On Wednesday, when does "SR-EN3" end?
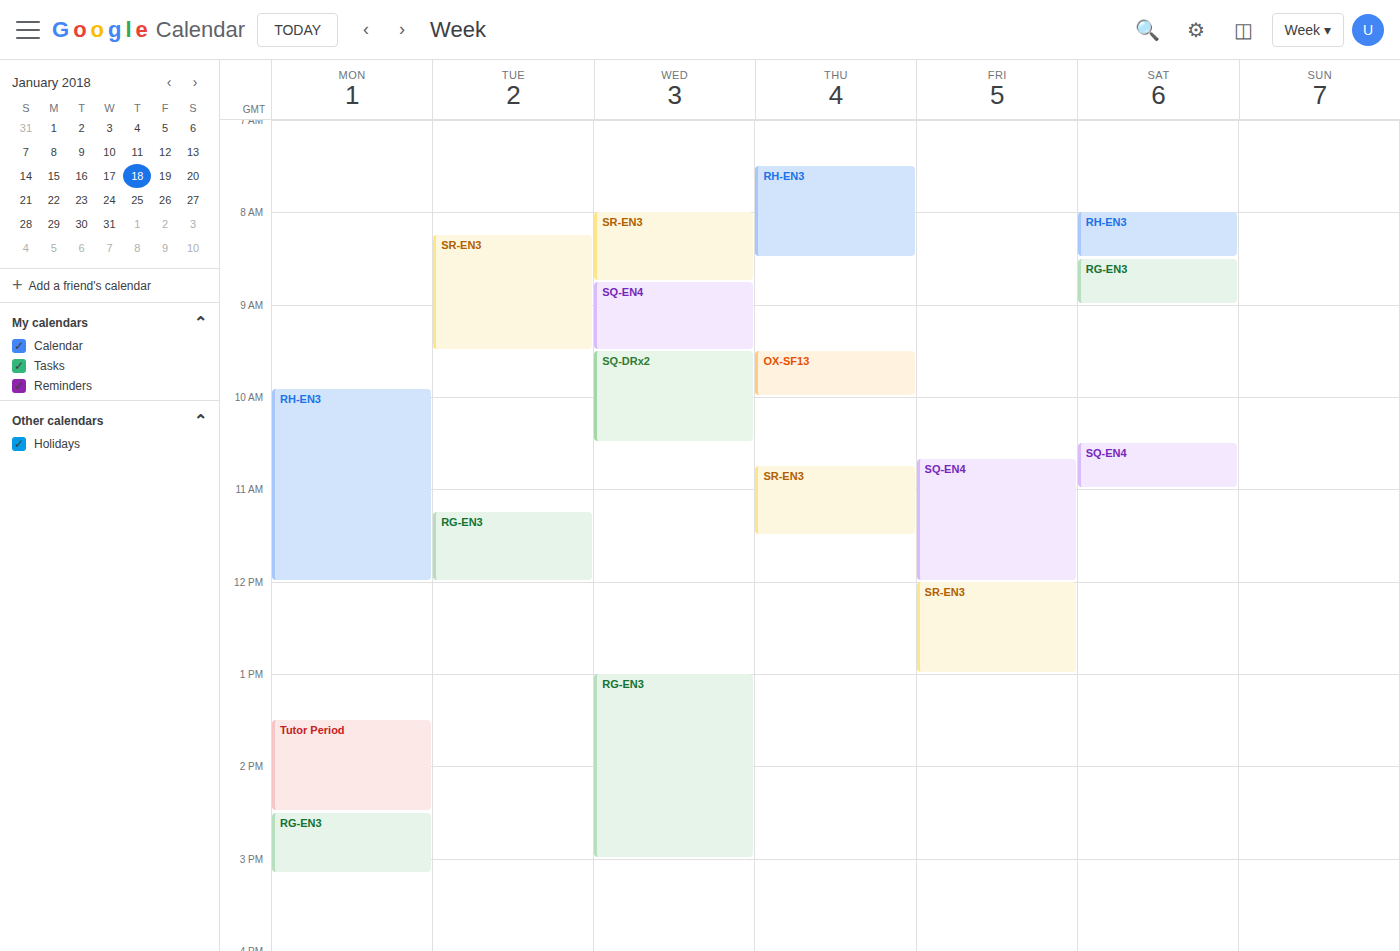
8:45 AM